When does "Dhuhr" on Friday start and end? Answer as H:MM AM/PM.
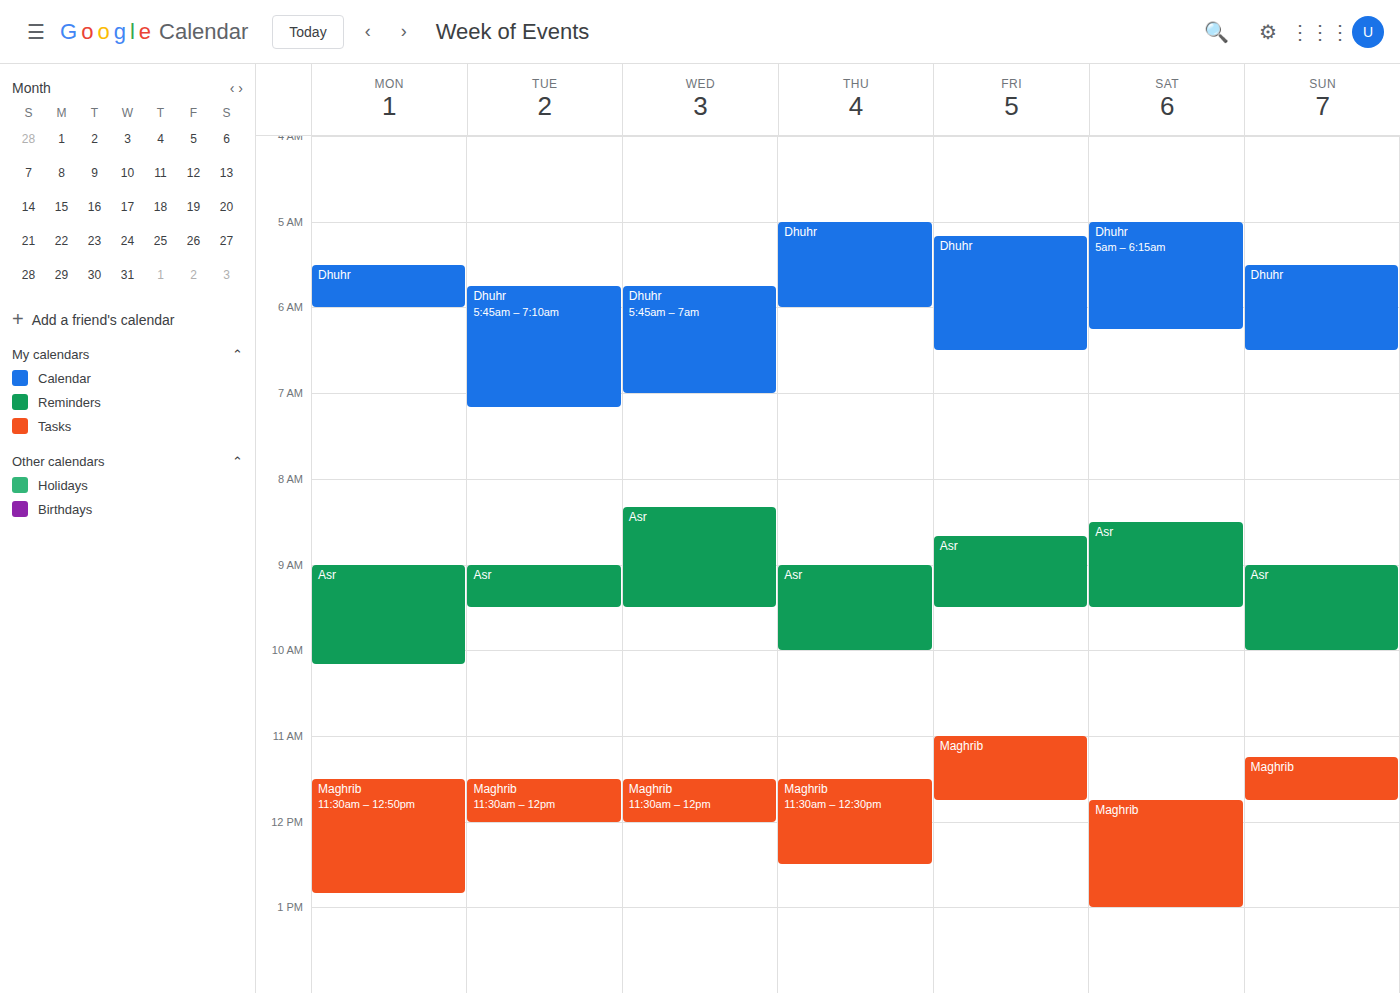
5:10 AM to 6:30 AM